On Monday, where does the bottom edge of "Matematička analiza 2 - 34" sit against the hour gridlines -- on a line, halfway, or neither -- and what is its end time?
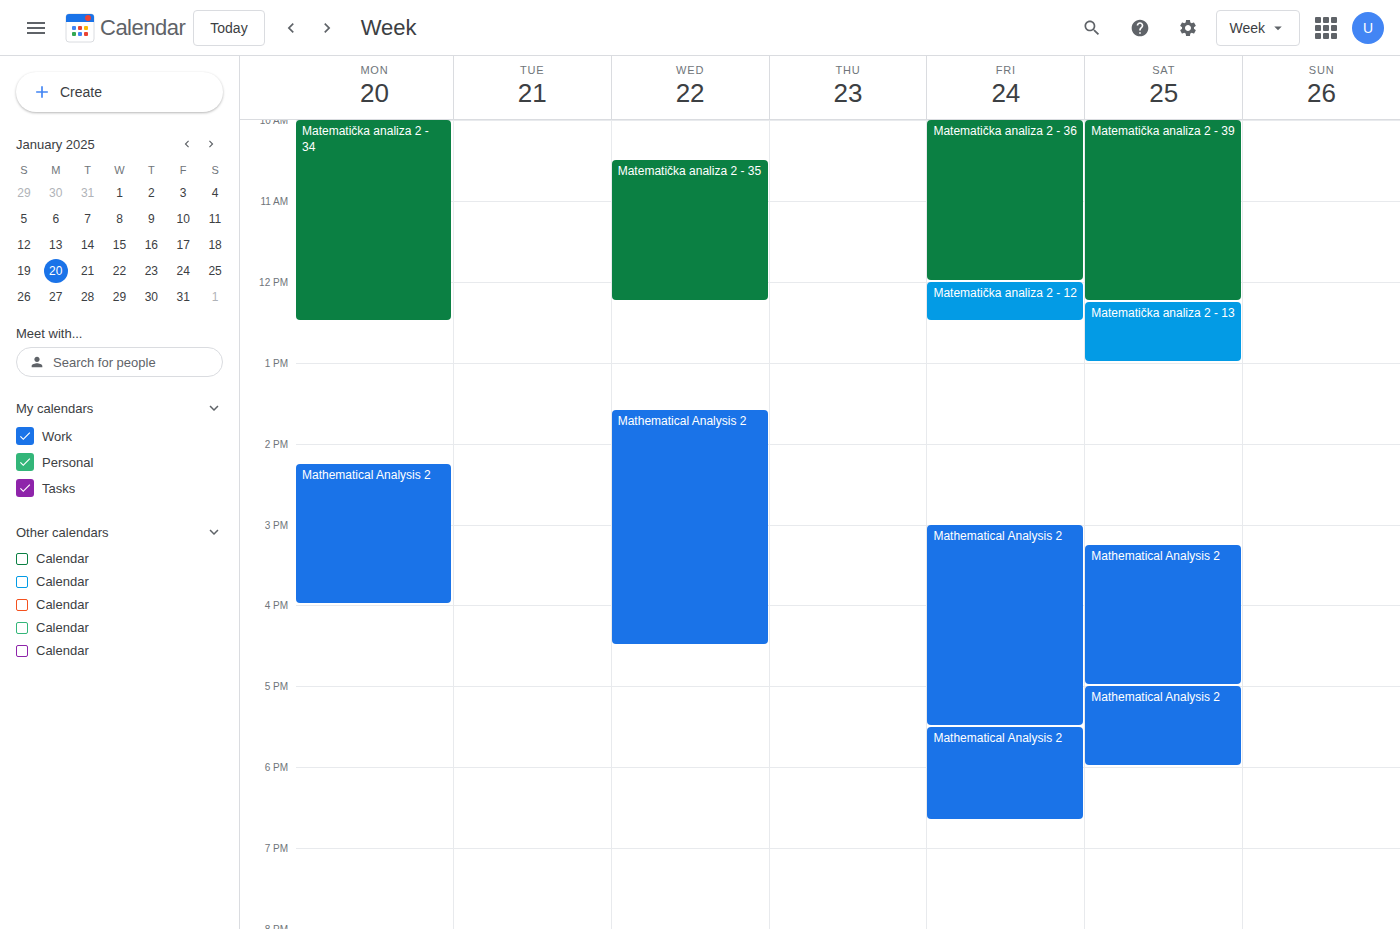
12:30 PM -- halfway between the 12 PM and 1 PM lines.